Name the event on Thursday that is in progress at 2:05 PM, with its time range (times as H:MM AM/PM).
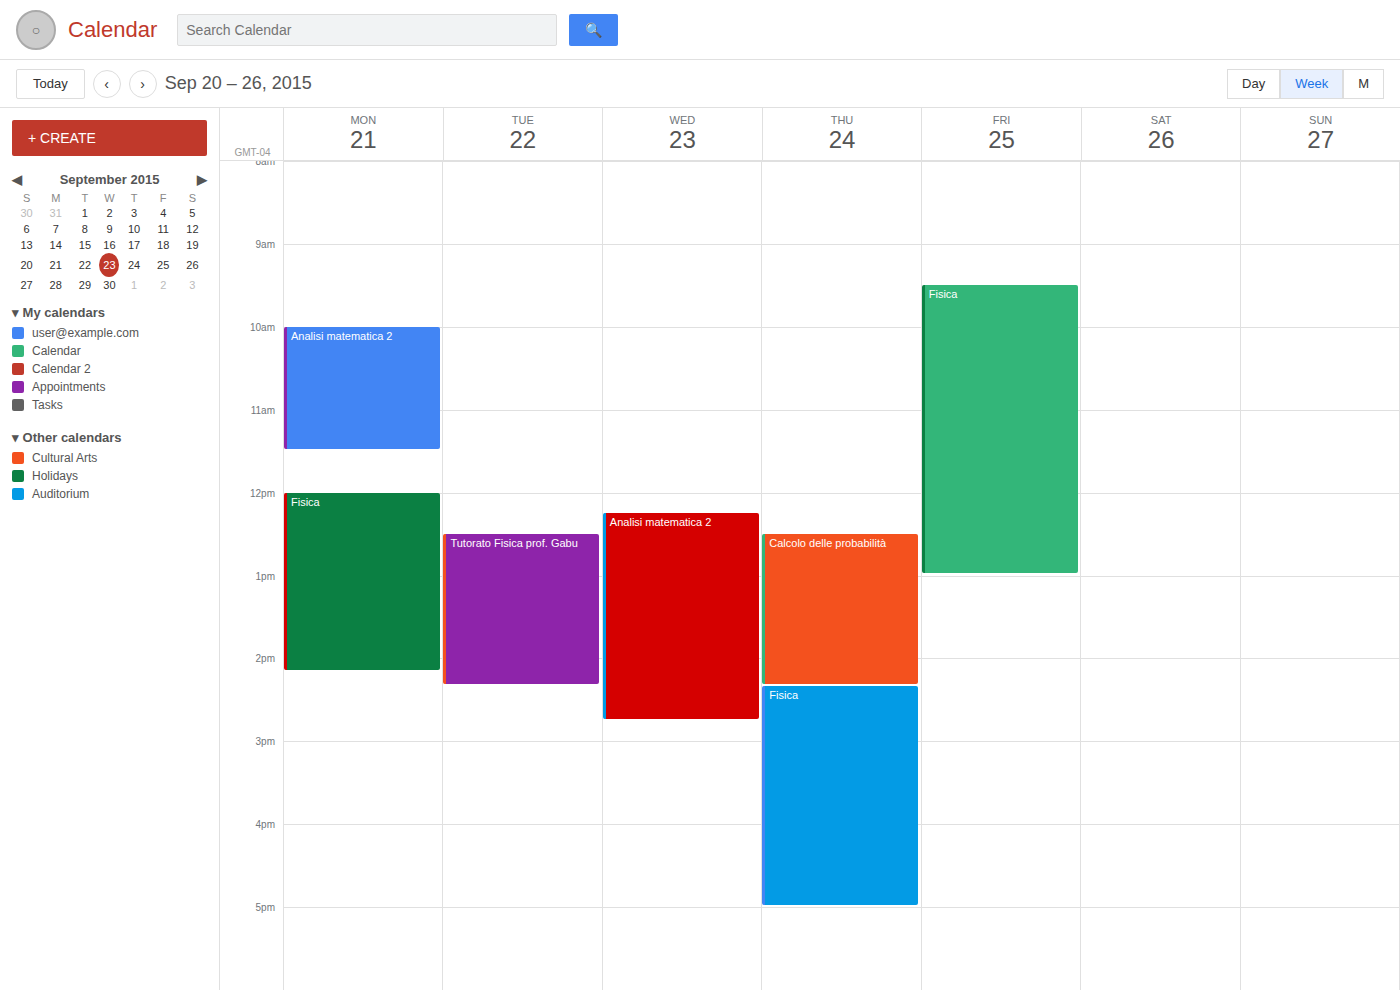
"Calcolo delle probabilità", 12:30 PM to 2:20 PM